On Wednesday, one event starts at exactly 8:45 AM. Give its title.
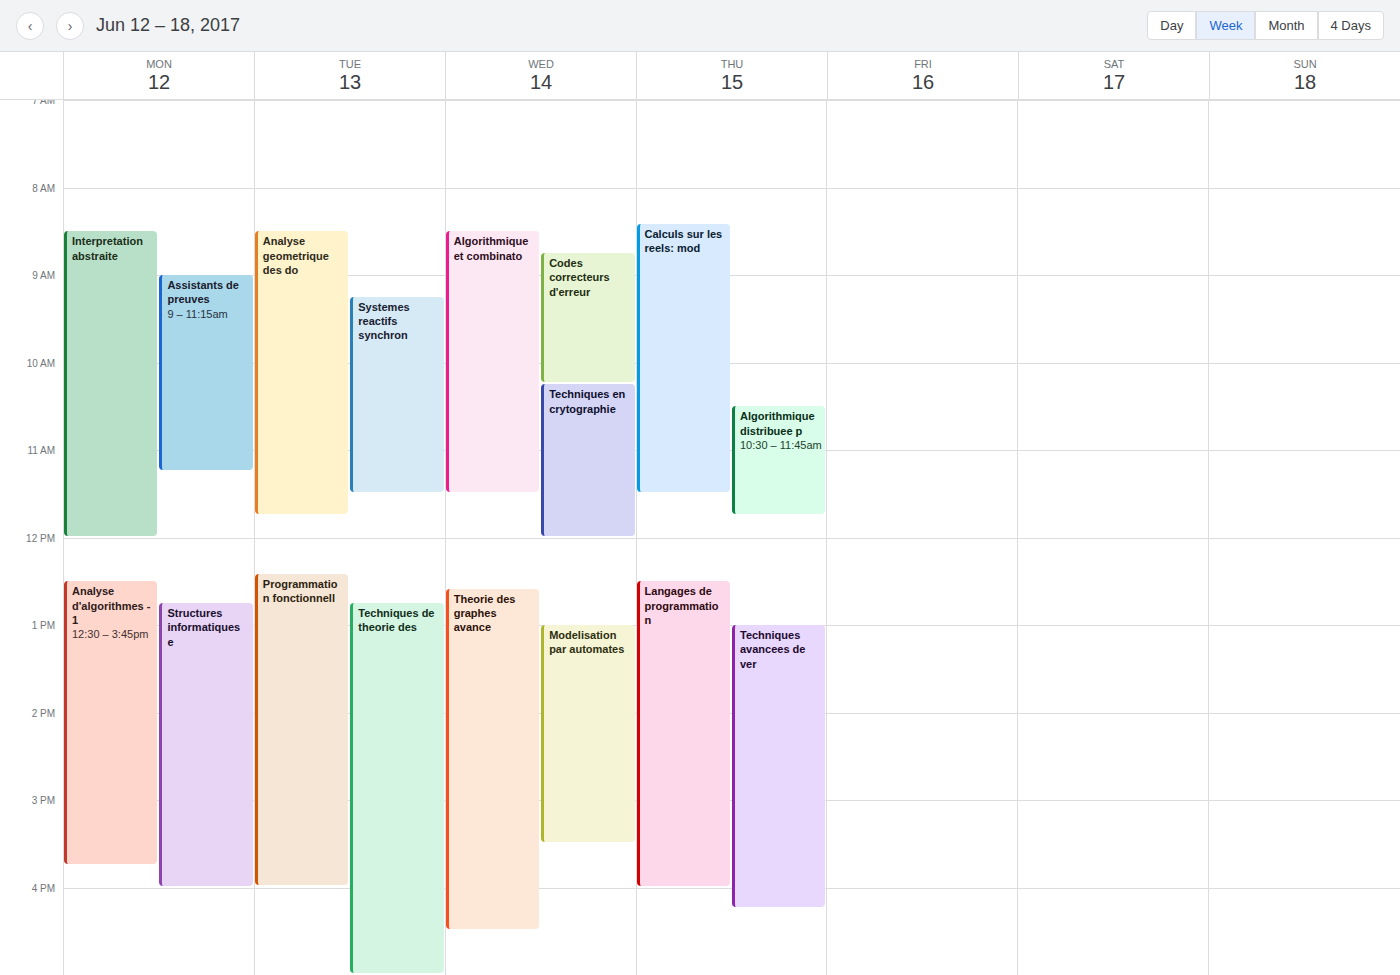
"Codes correcteurs d'erreur"